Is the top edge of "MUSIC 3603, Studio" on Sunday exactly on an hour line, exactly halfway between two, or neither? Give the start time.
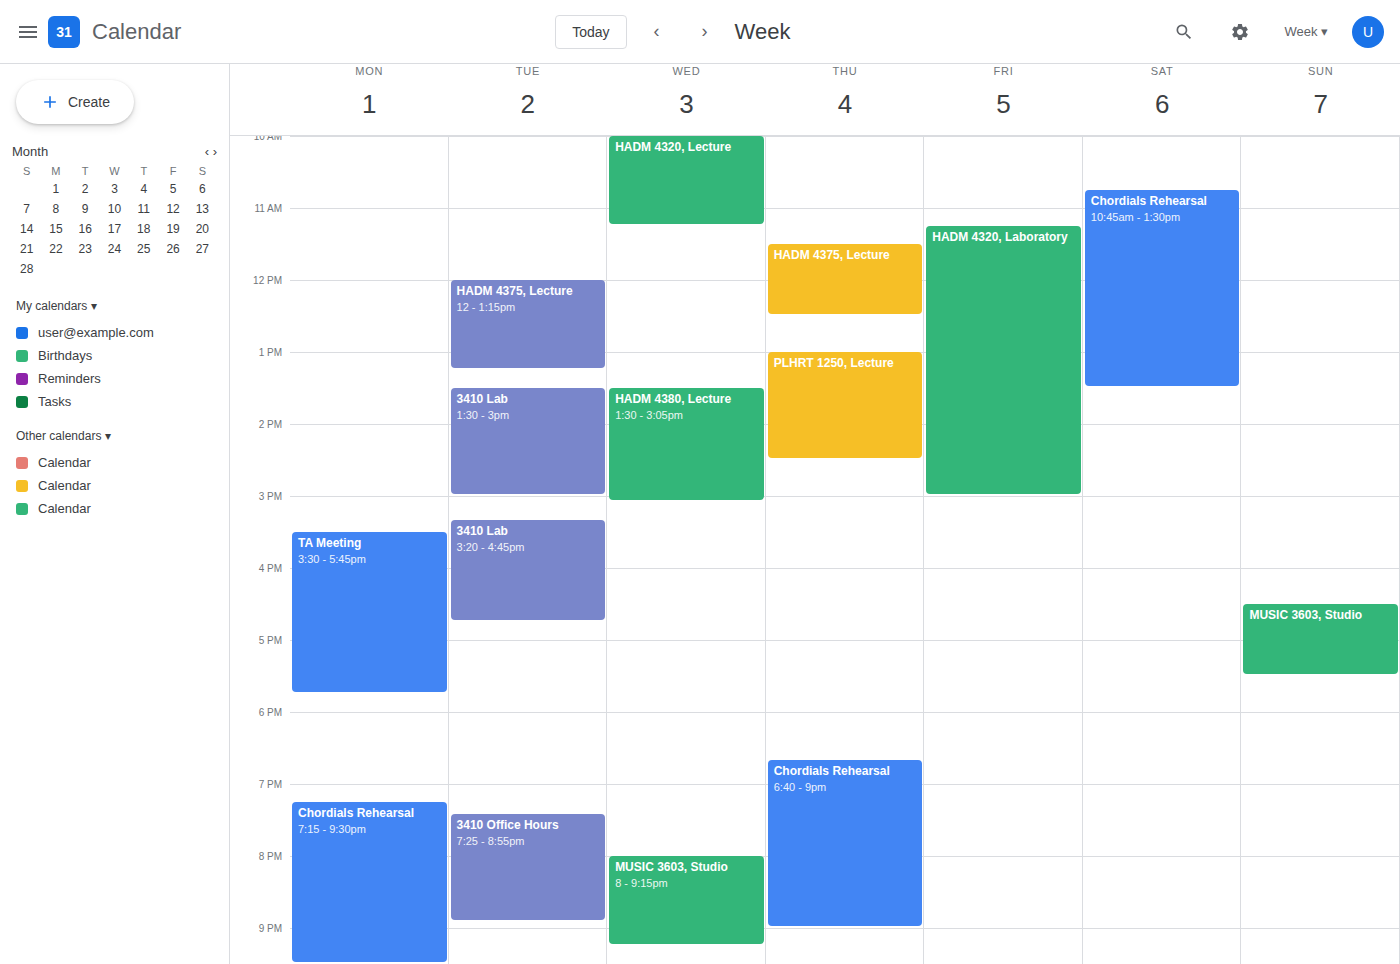
4:30 PM -- halfway between the 4 PM and 5 PM lines.